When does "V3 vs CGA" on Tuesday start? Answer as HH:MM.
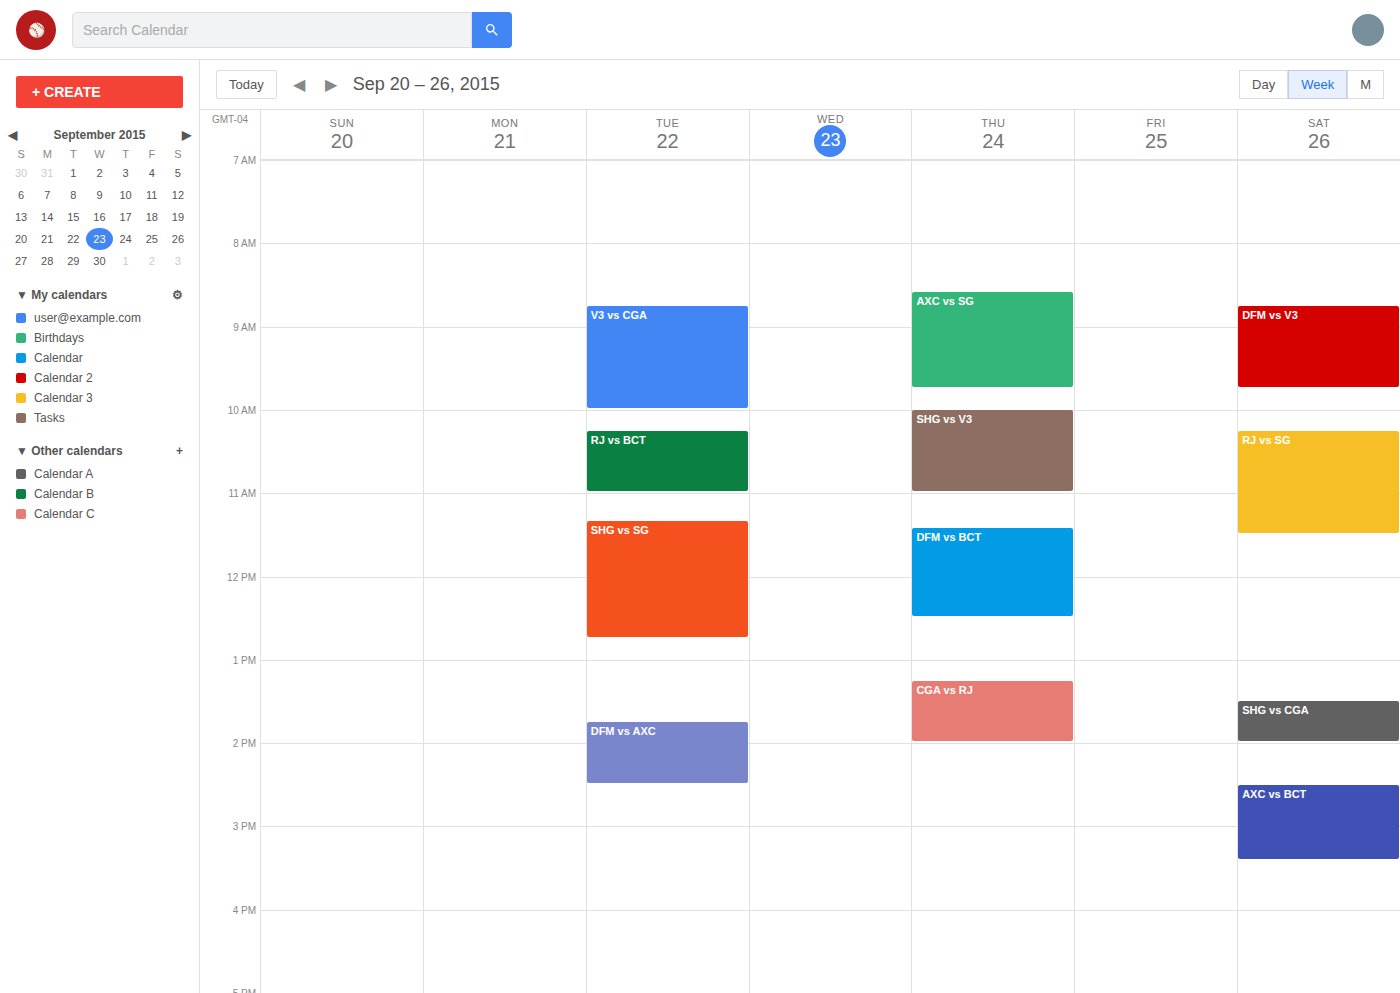
08:45